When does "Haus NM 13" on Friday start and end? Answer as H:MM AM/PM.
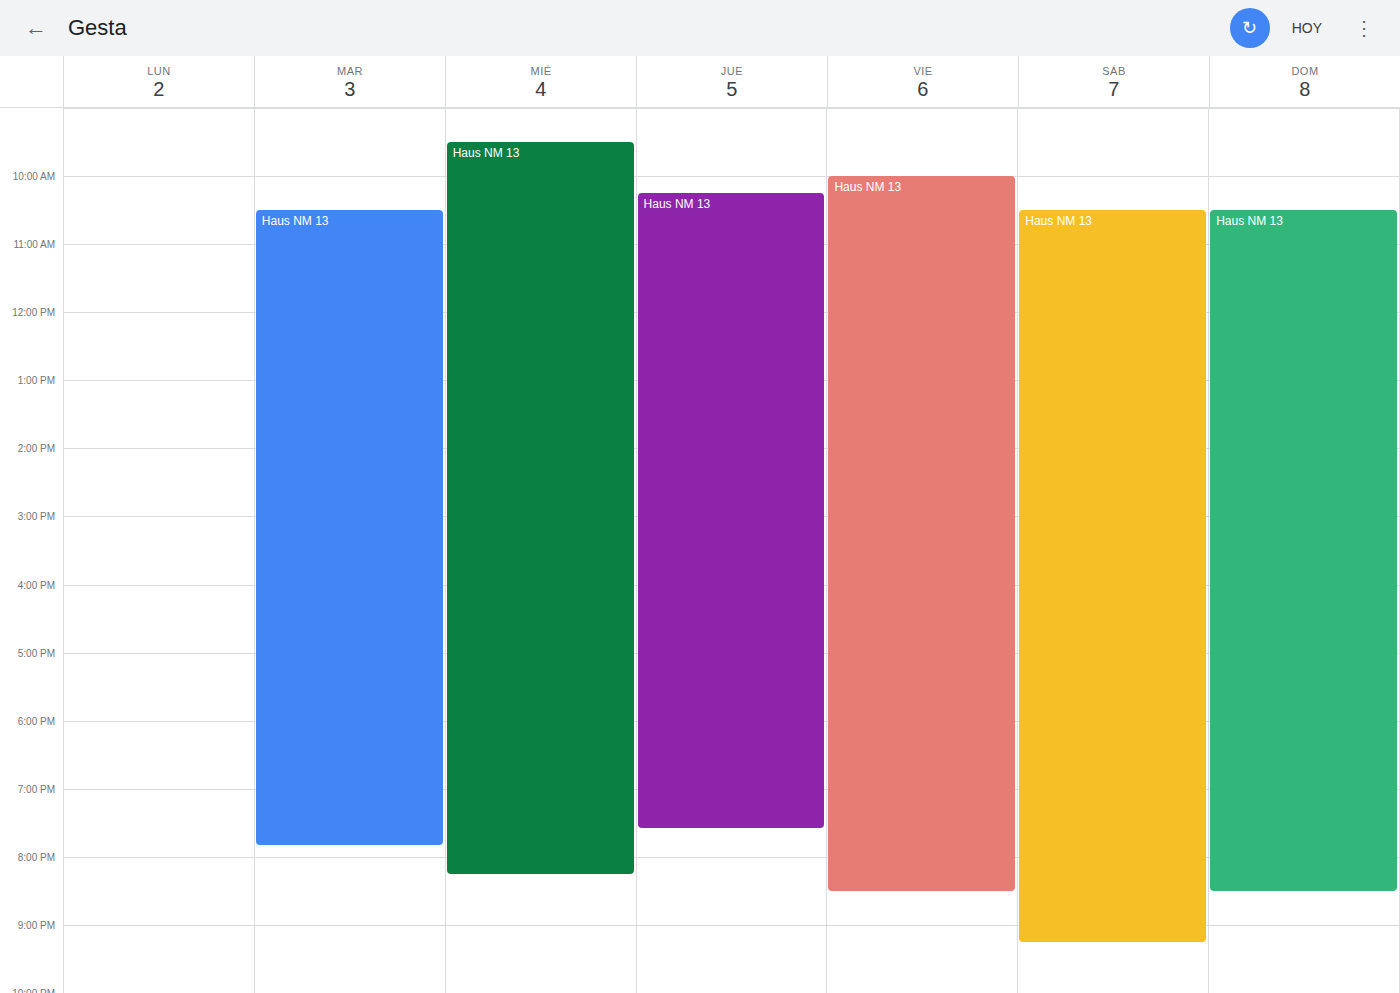
10:00 AM to 8:30 PM